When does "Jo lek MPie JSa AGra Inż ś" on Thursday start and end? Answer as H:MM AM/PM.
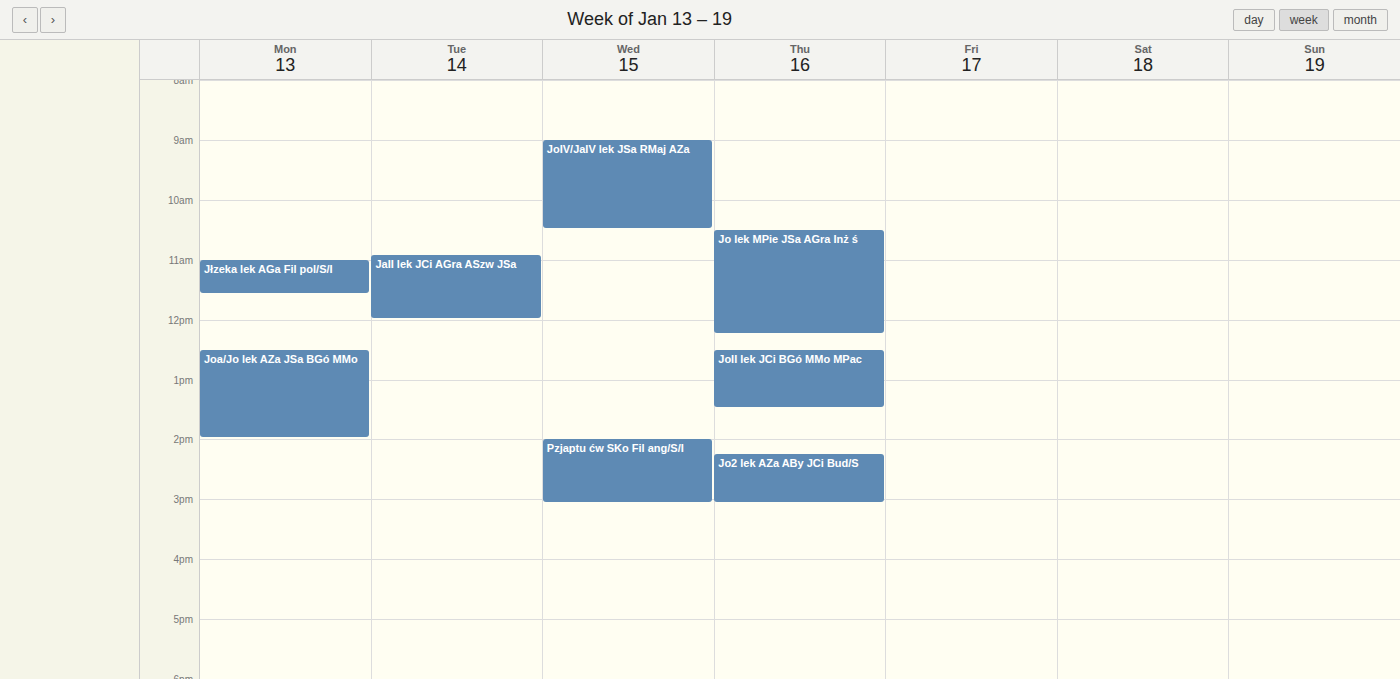
10:30 AM to 12:15 PM